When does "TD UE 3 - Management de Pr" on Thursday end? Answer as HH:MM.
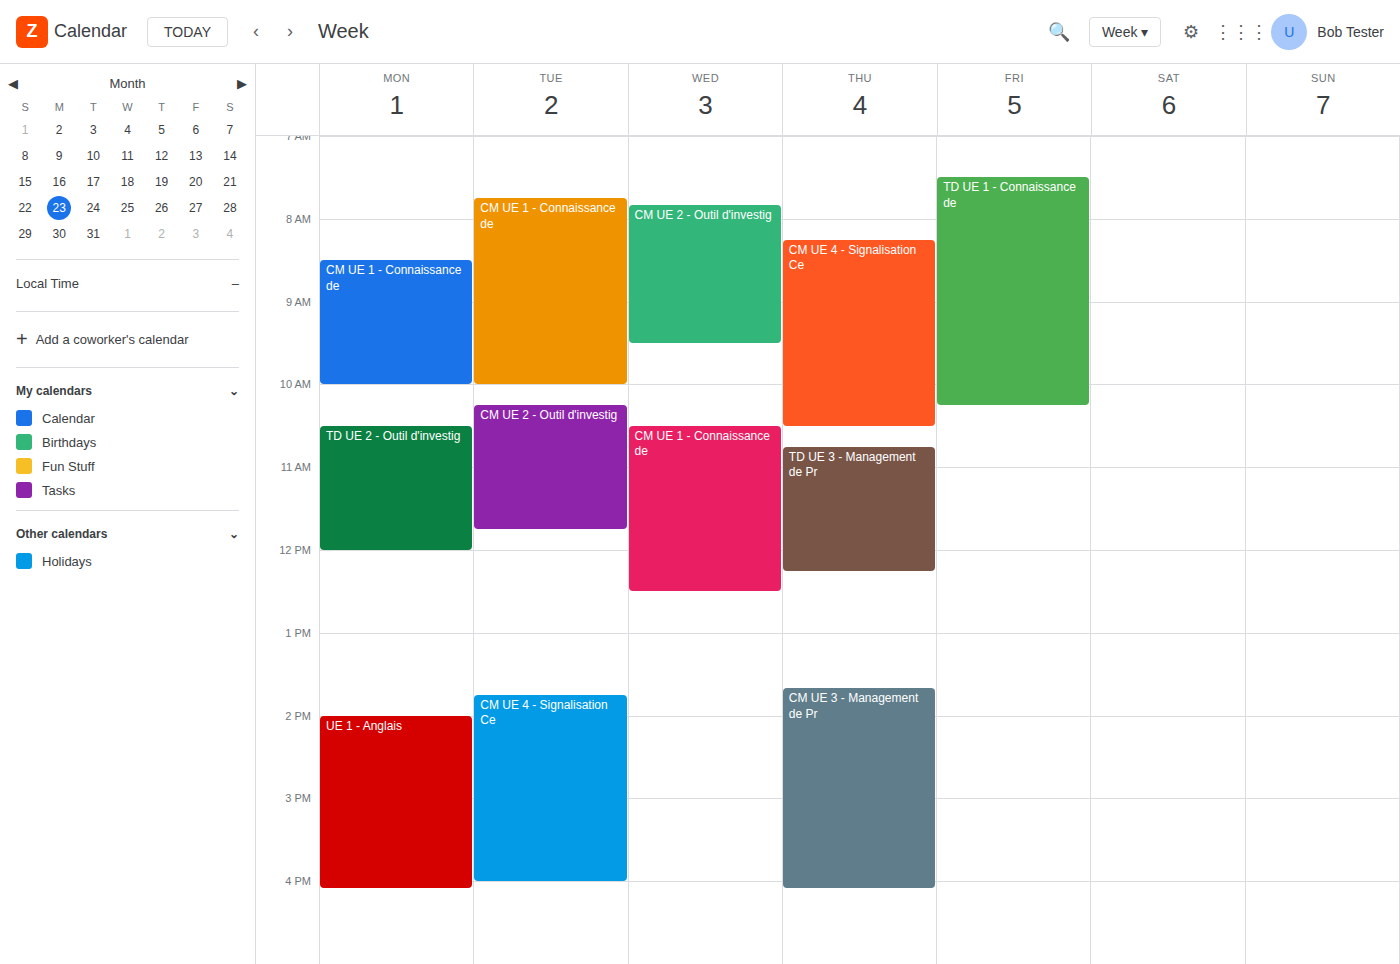
12:15